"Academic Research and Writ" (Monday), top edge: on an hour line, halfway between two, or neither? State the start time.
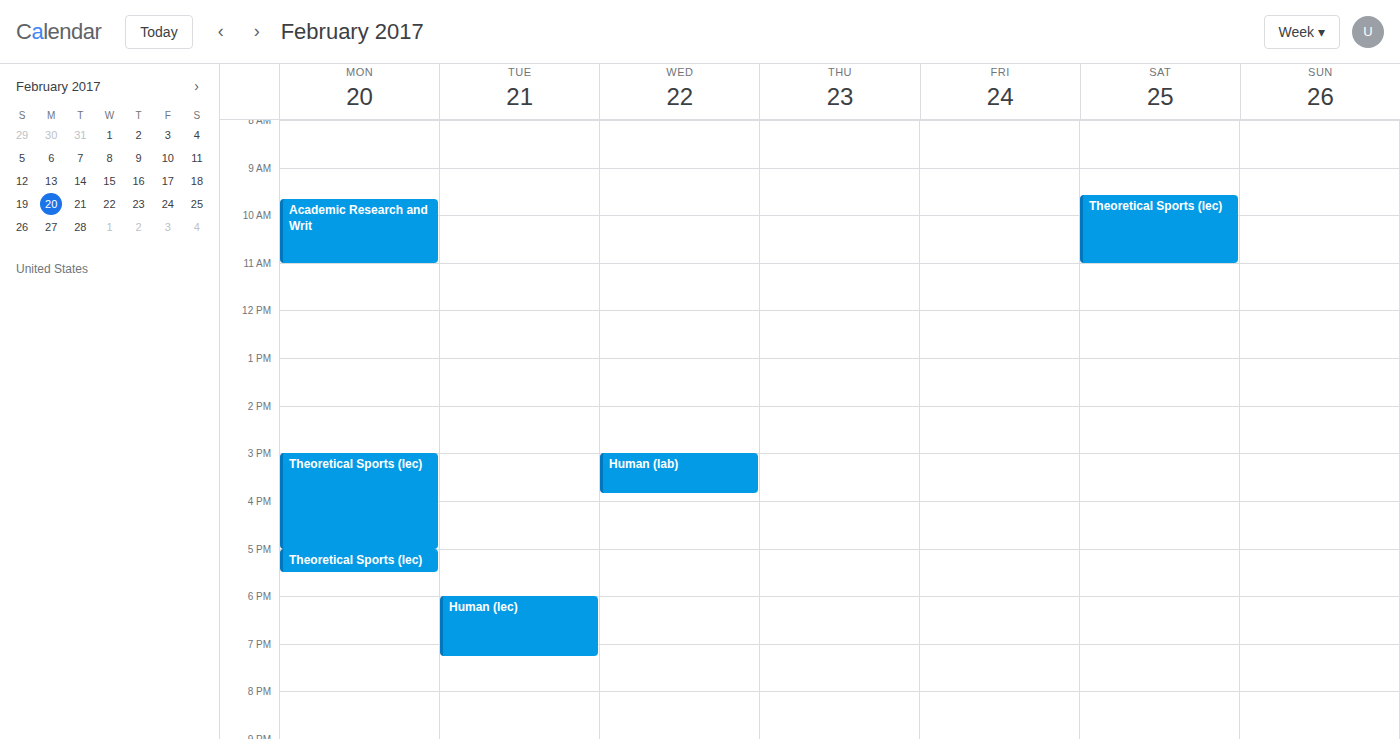
9:40 AM -- neither: 40 minutes below the 9 AM line and 20 minutes above the 10 AM line.